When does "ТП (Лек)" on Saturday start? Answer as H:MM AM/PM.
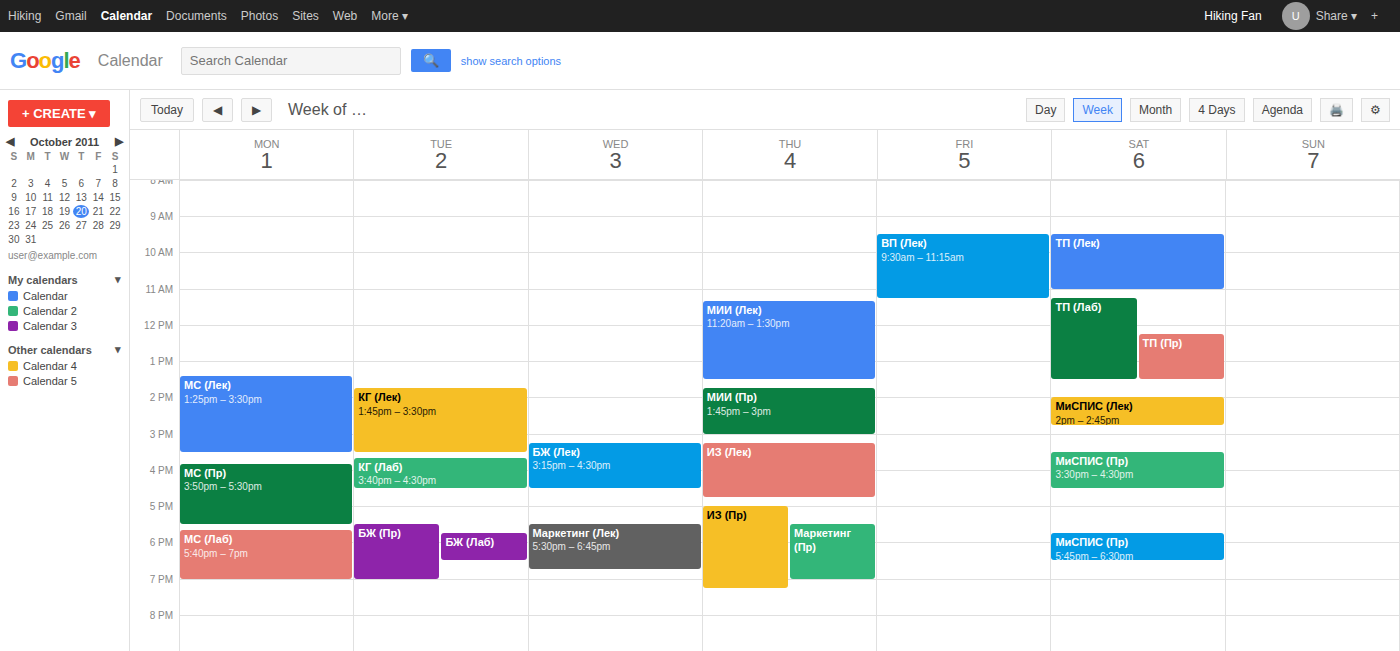
9:30 AM